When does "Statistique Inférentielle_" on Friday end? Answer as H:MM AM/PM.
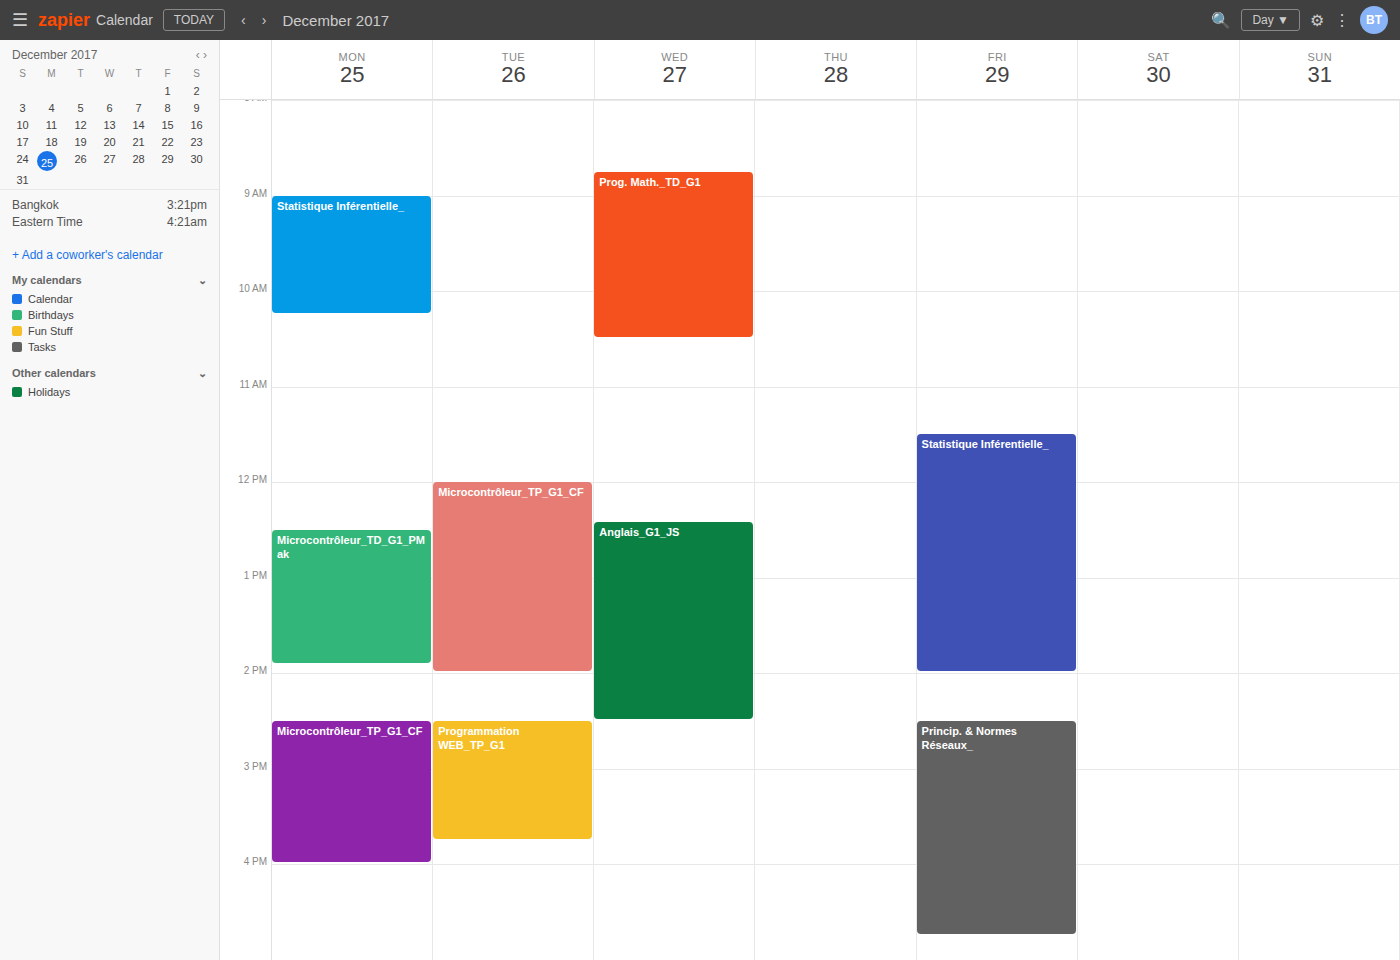
2:00 PM